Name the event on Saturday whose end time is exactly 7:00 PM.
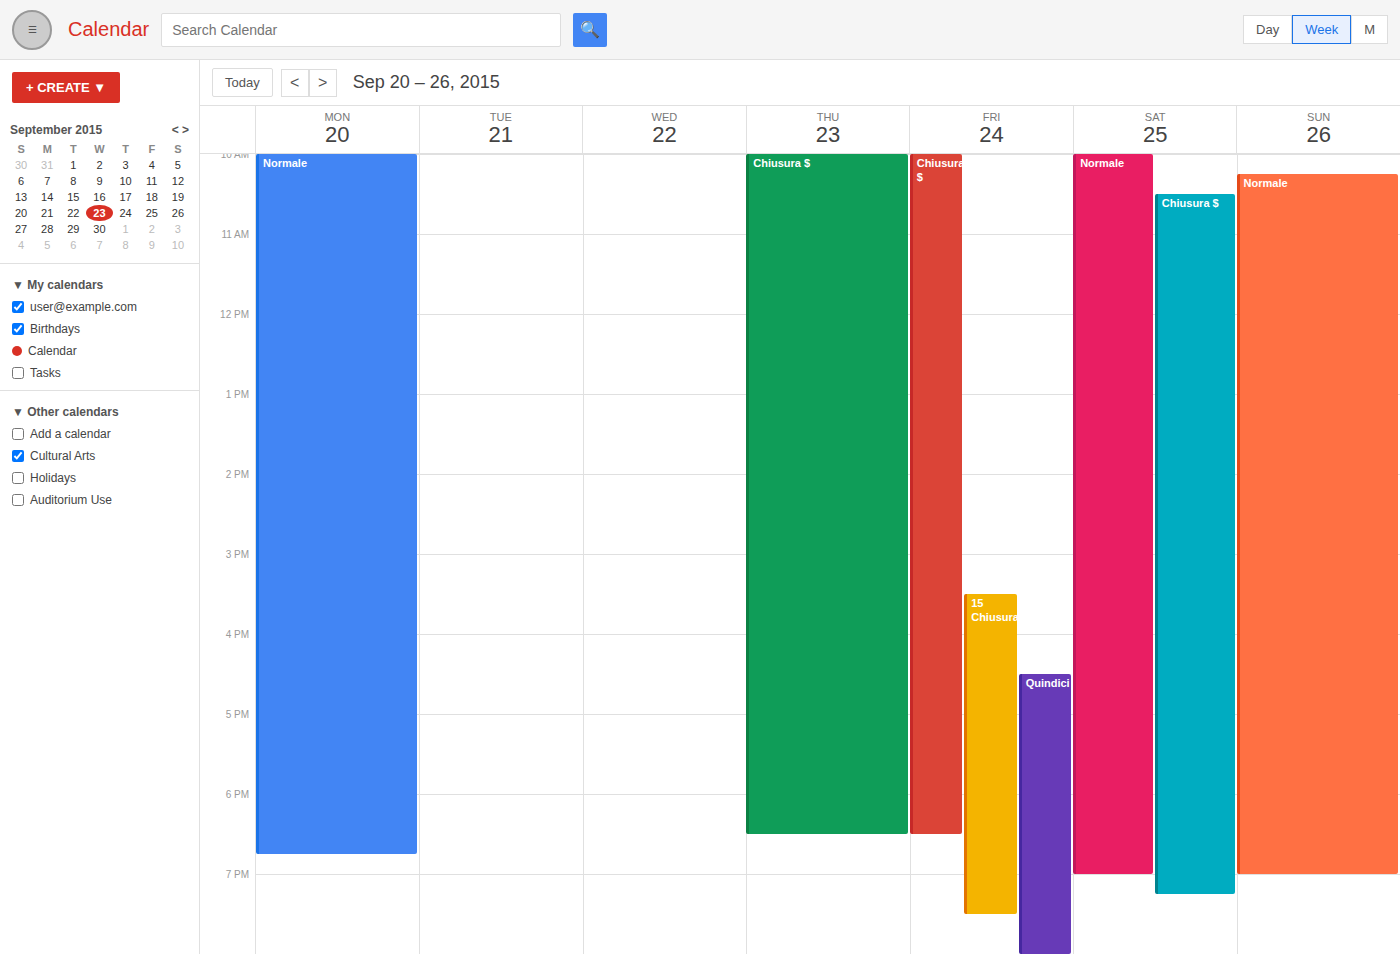
"Normale"